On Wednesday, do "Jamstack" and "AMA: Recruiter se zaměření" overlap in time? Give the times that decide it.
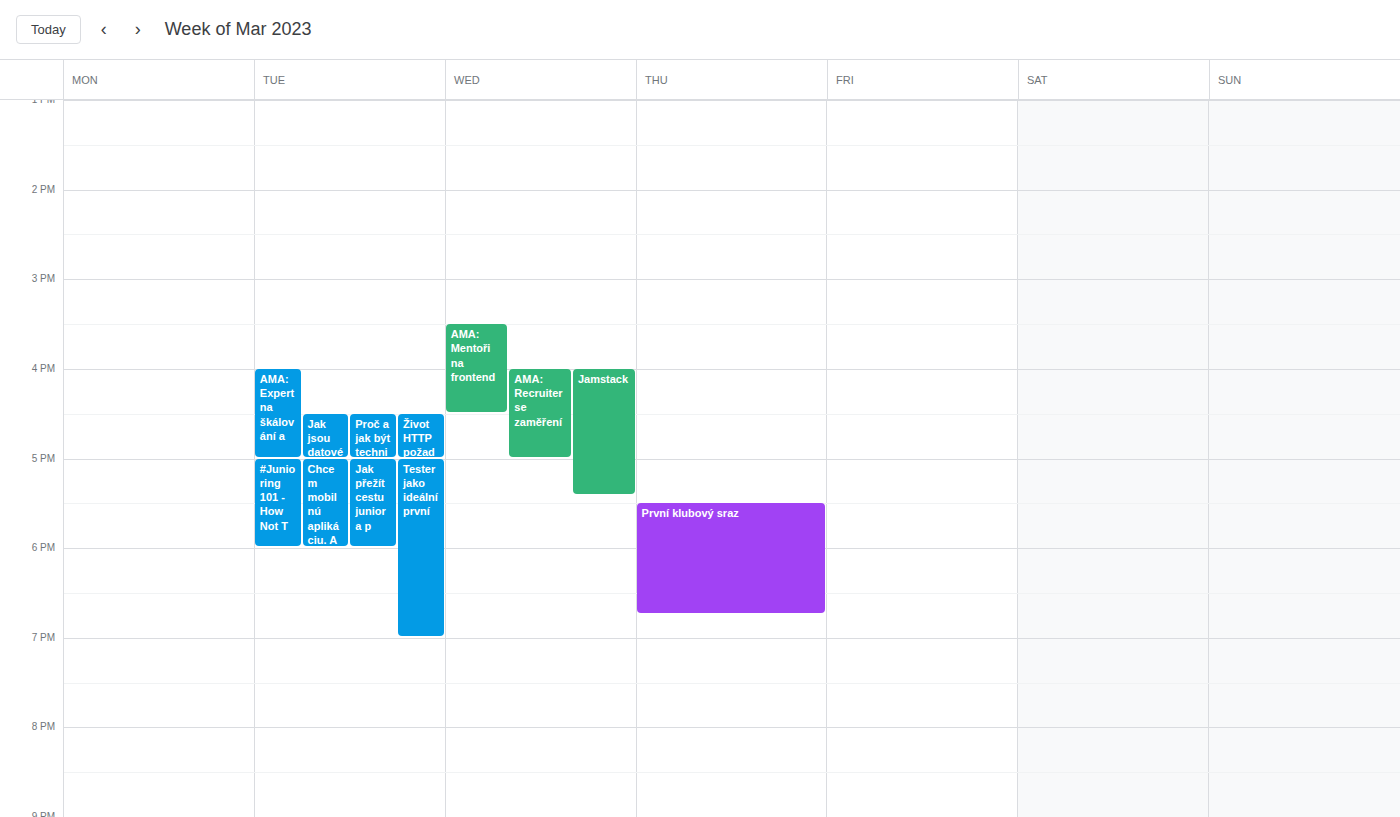
"AMA: Recruiter se zaměření" runs 4:00 PM to 5:00 PM, inside "Jamstack" -- they overlap.